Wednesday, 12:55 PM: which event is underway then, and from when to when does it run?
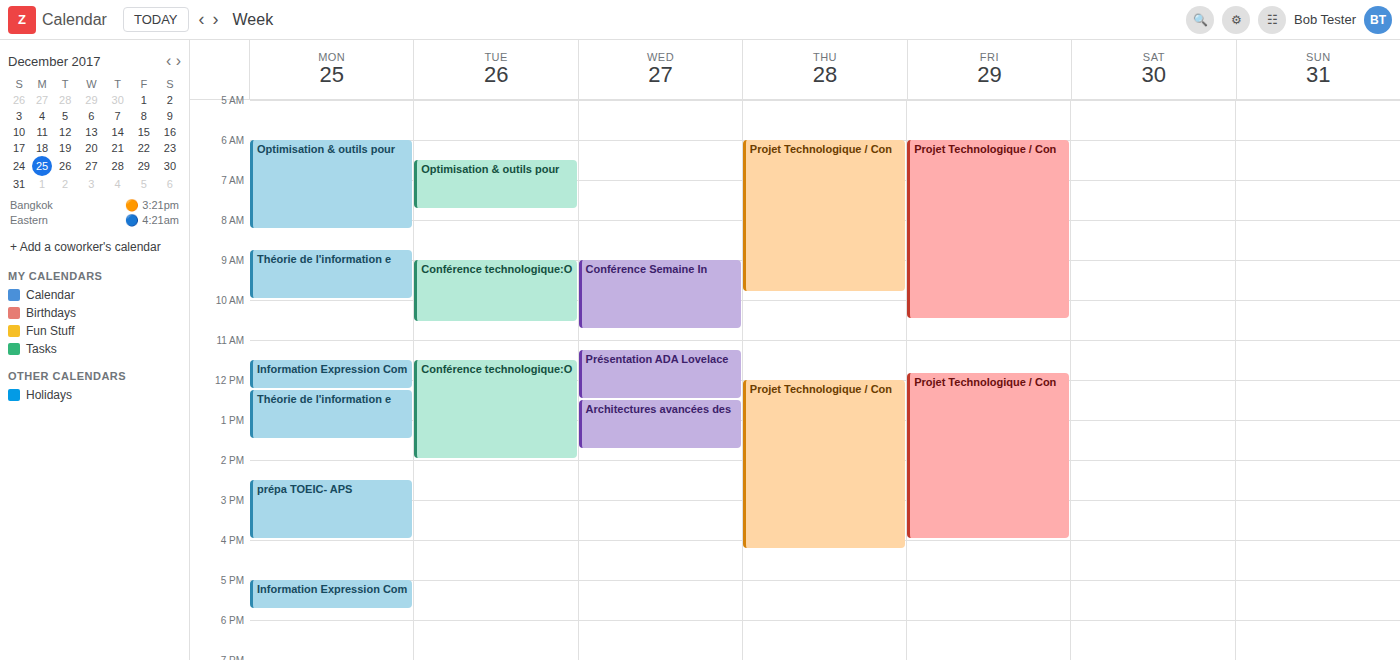
"Architectures avancées des", 12:30 PM to 1:45 PM